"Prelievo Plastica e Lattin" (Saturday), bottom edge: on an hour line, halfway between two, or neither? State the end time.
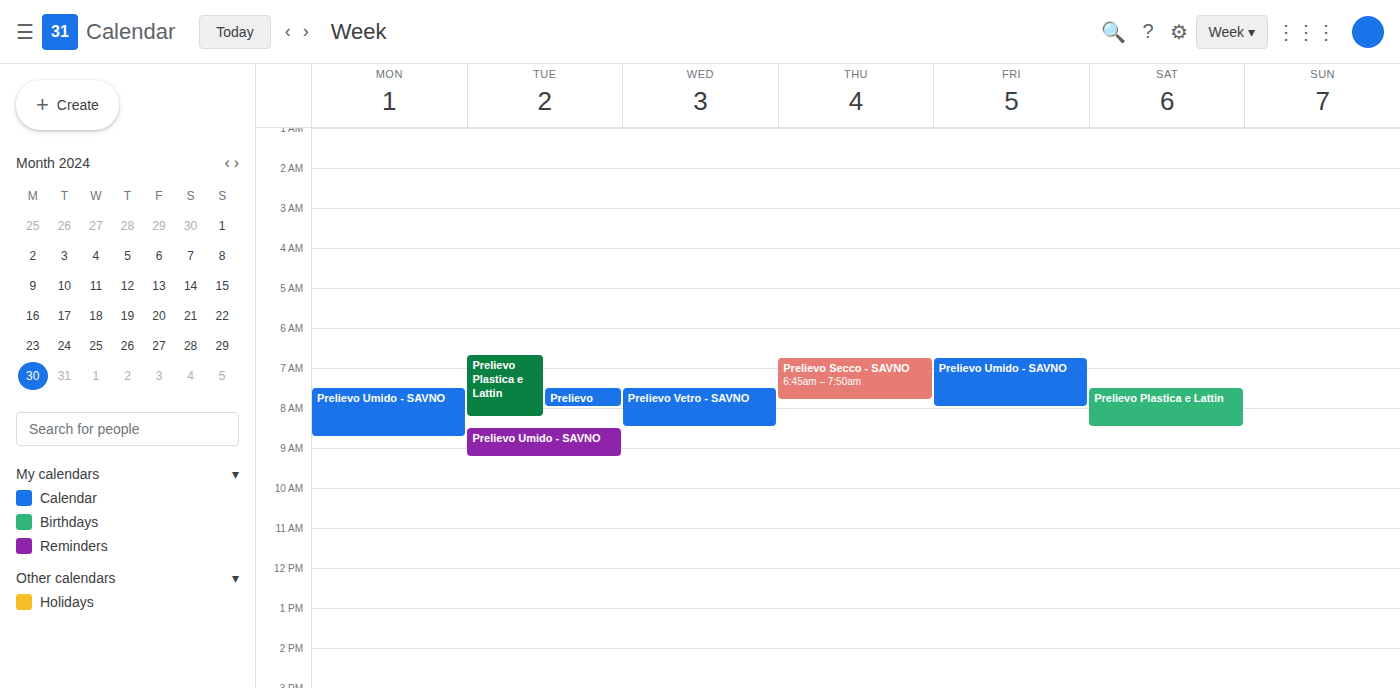
8:30 AM -- halfway between the 8 AM and 9 AM lines.